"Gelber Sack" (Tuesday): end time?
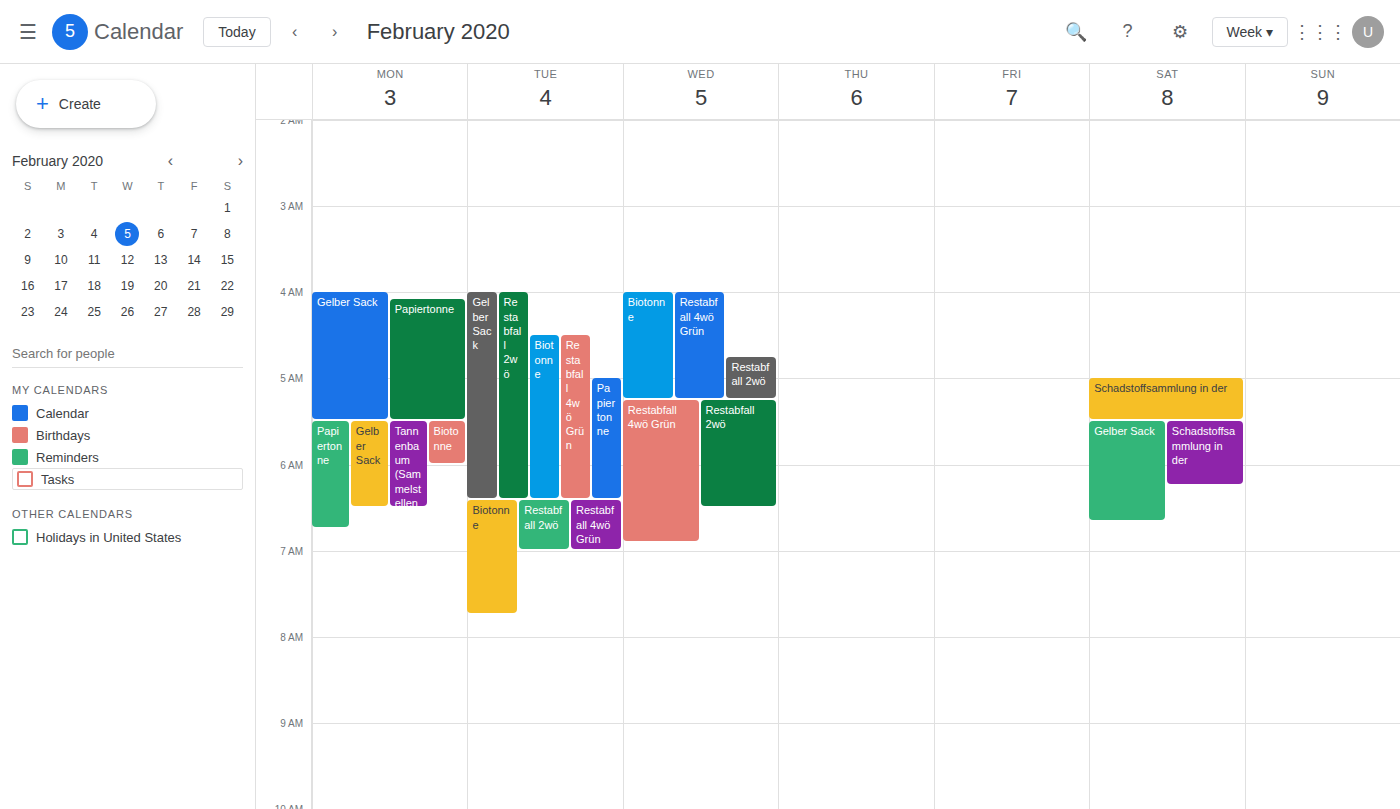
6:25 AM